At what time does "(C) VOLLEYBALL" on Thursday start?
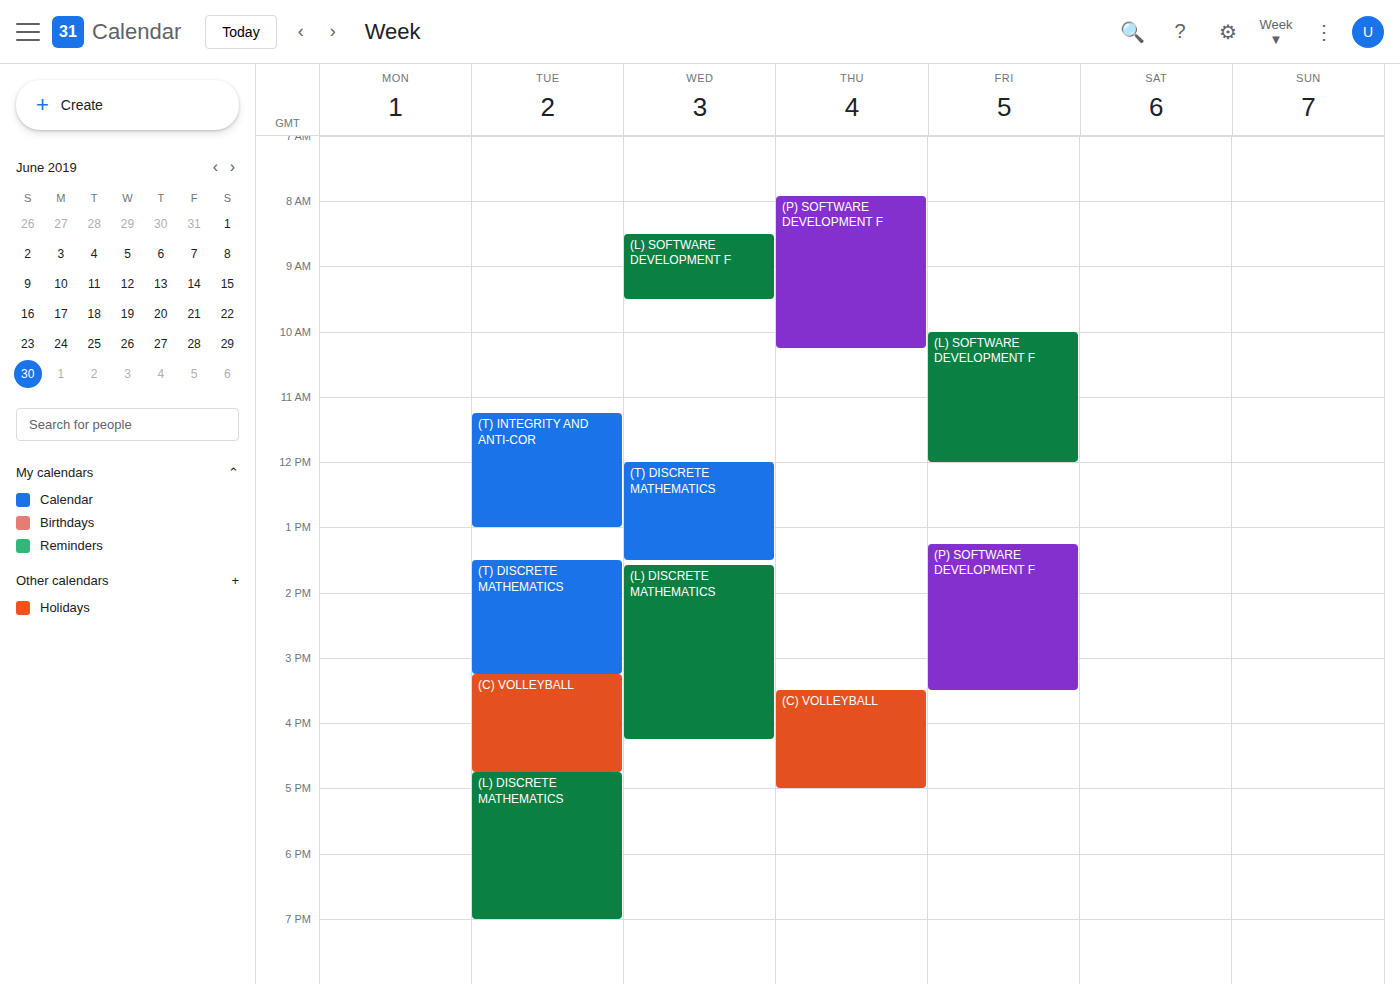
3:30 PM